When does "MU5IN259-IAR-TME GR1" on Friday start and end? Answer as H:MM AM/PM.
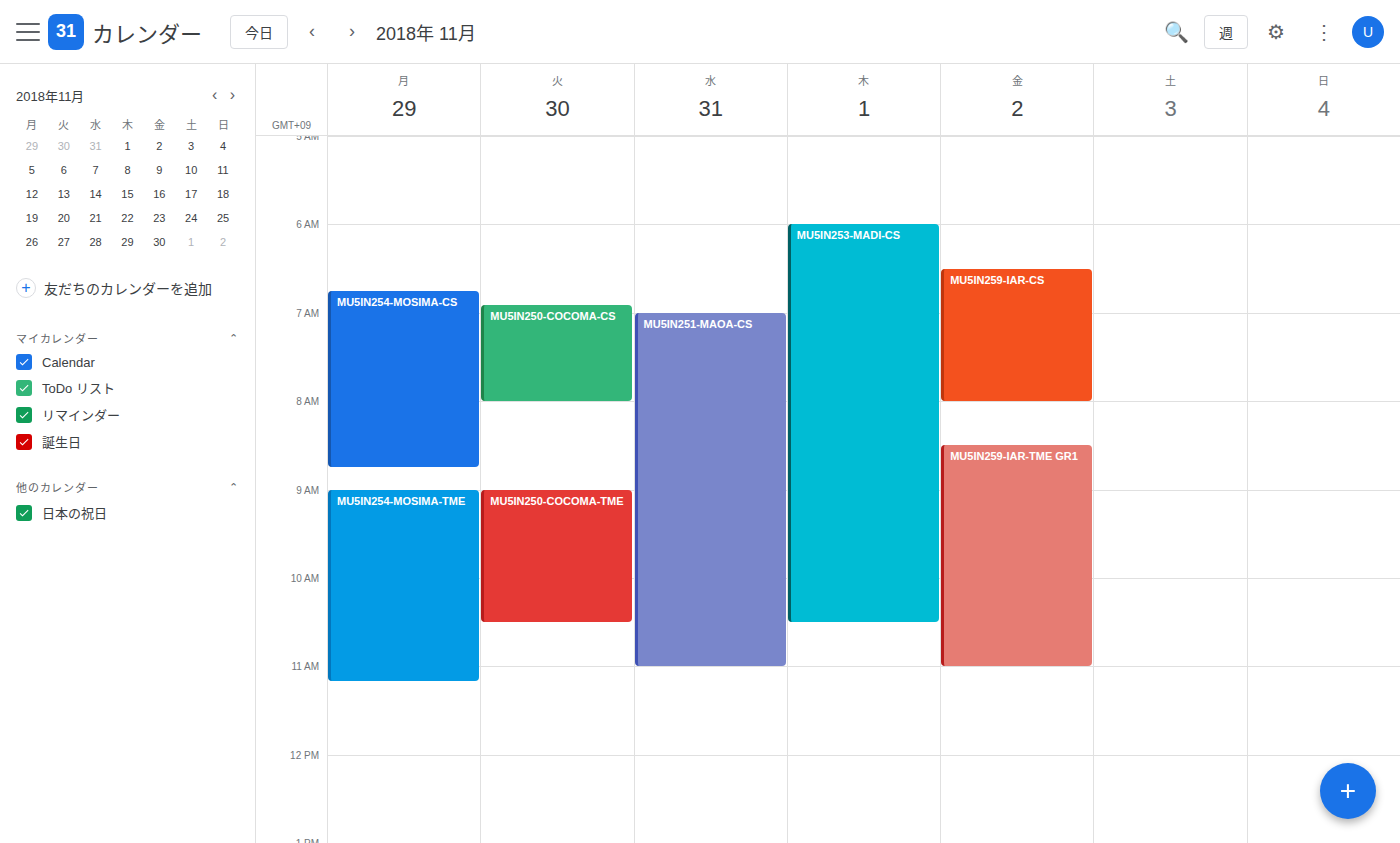
8:30 AM to 11:00 AM